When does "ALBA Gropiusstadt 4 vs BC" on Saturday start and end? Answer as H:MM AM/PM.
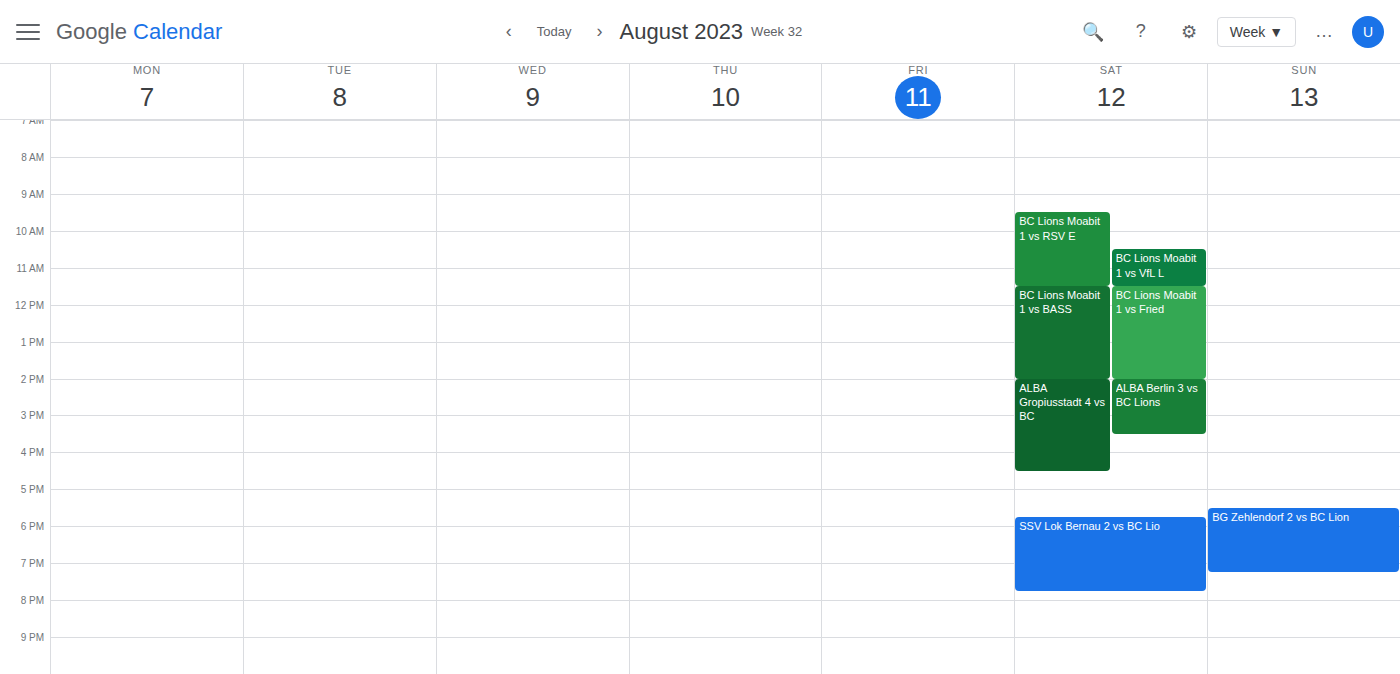
2:00 PM to 4:30 PM